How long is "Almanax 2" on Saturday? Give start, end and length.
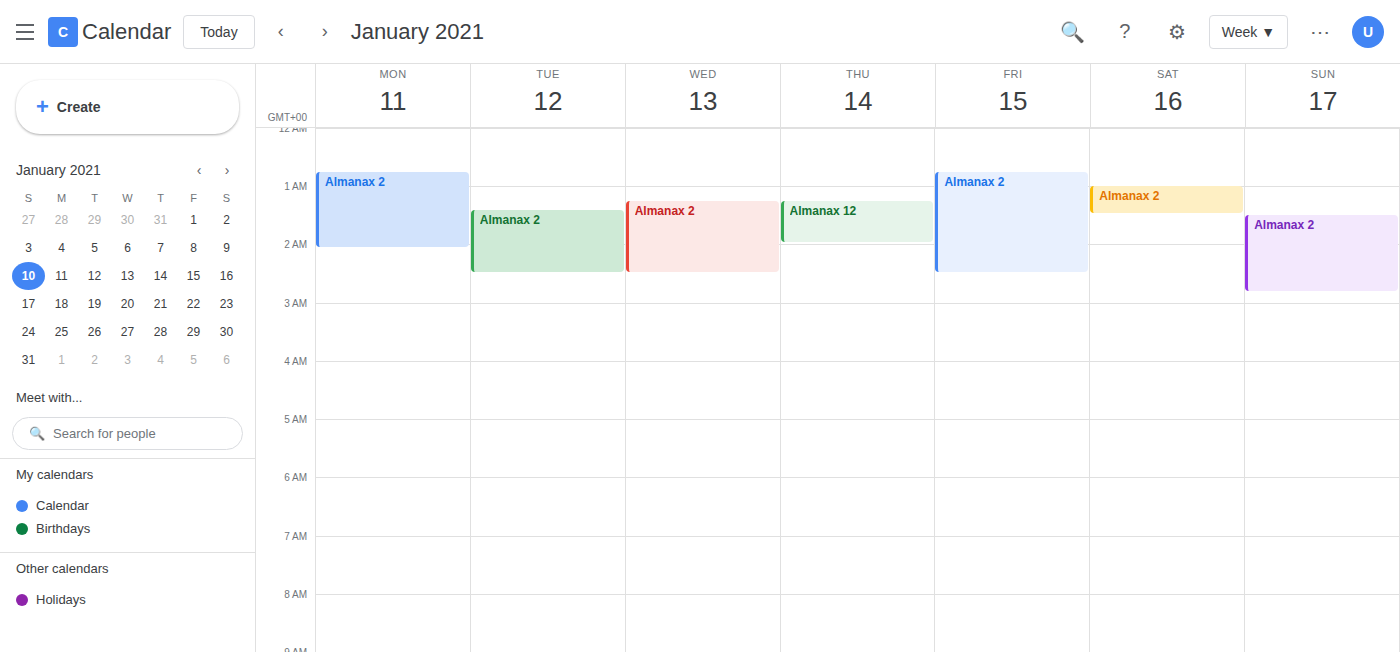
1:00 AM to 1:30 AM, 30 minutes